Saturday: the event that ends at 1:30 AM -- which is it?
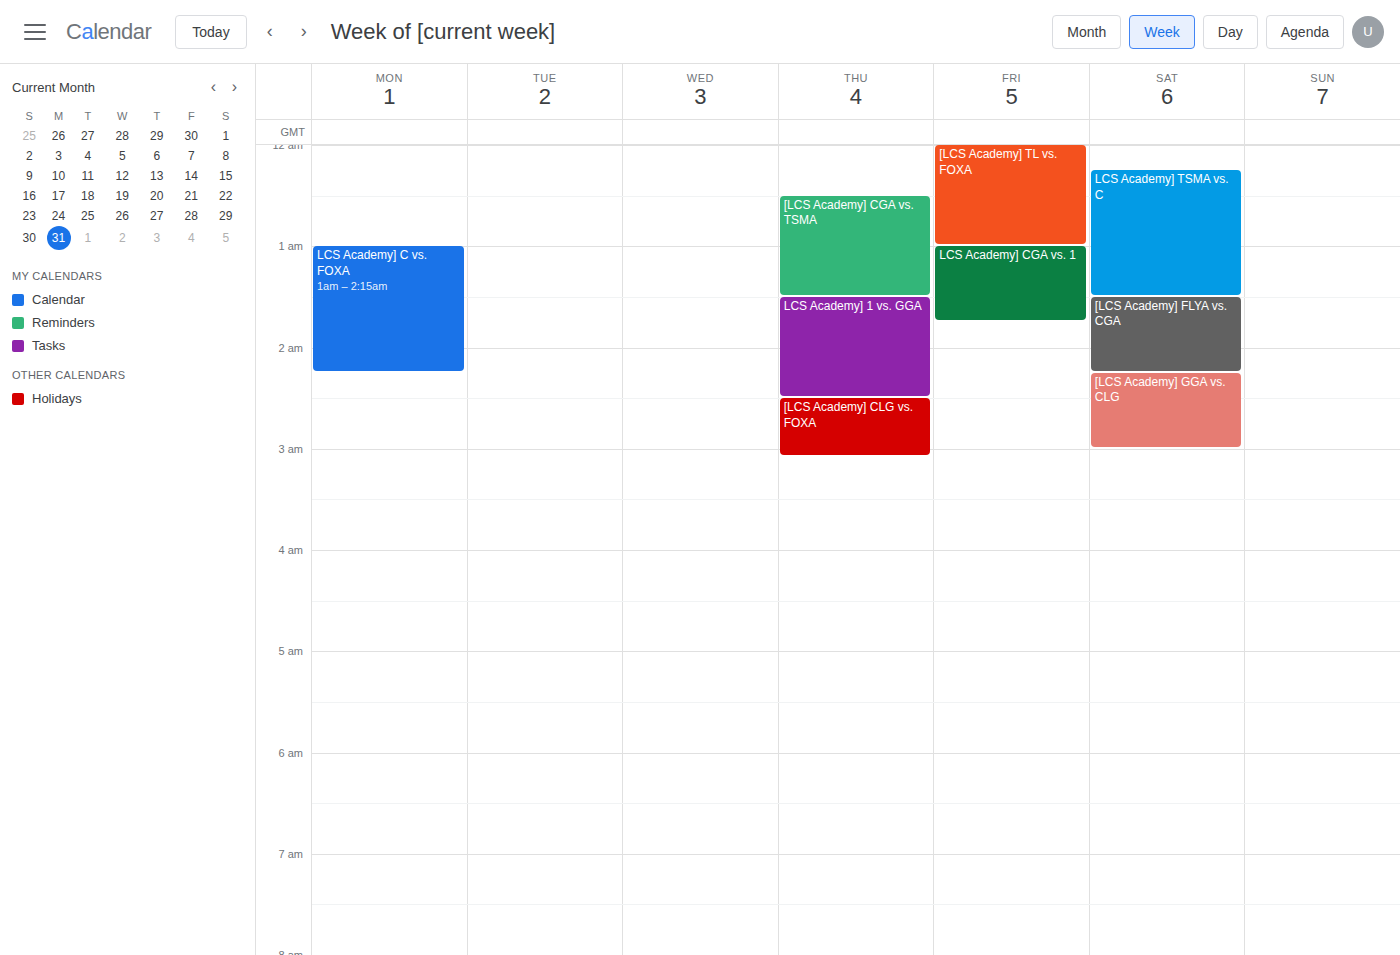
"LCS Academy] TSMA vs. C"